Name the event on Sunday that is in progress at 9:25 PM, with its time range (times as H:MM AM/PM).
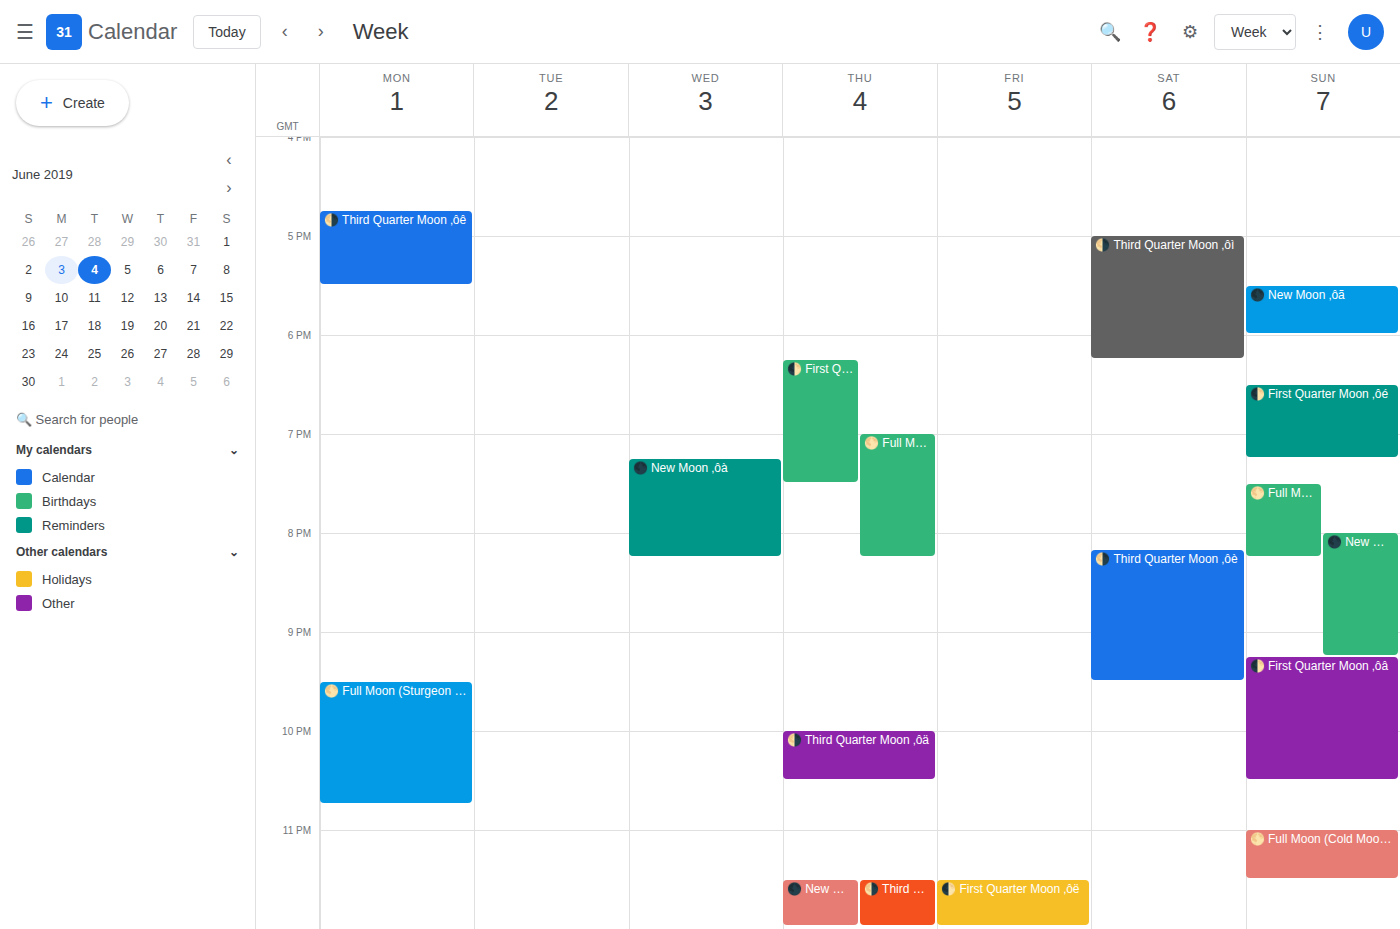
"🌓 First Quarter Moon ‚ôâ", 9:15 PM to 10:30 PM